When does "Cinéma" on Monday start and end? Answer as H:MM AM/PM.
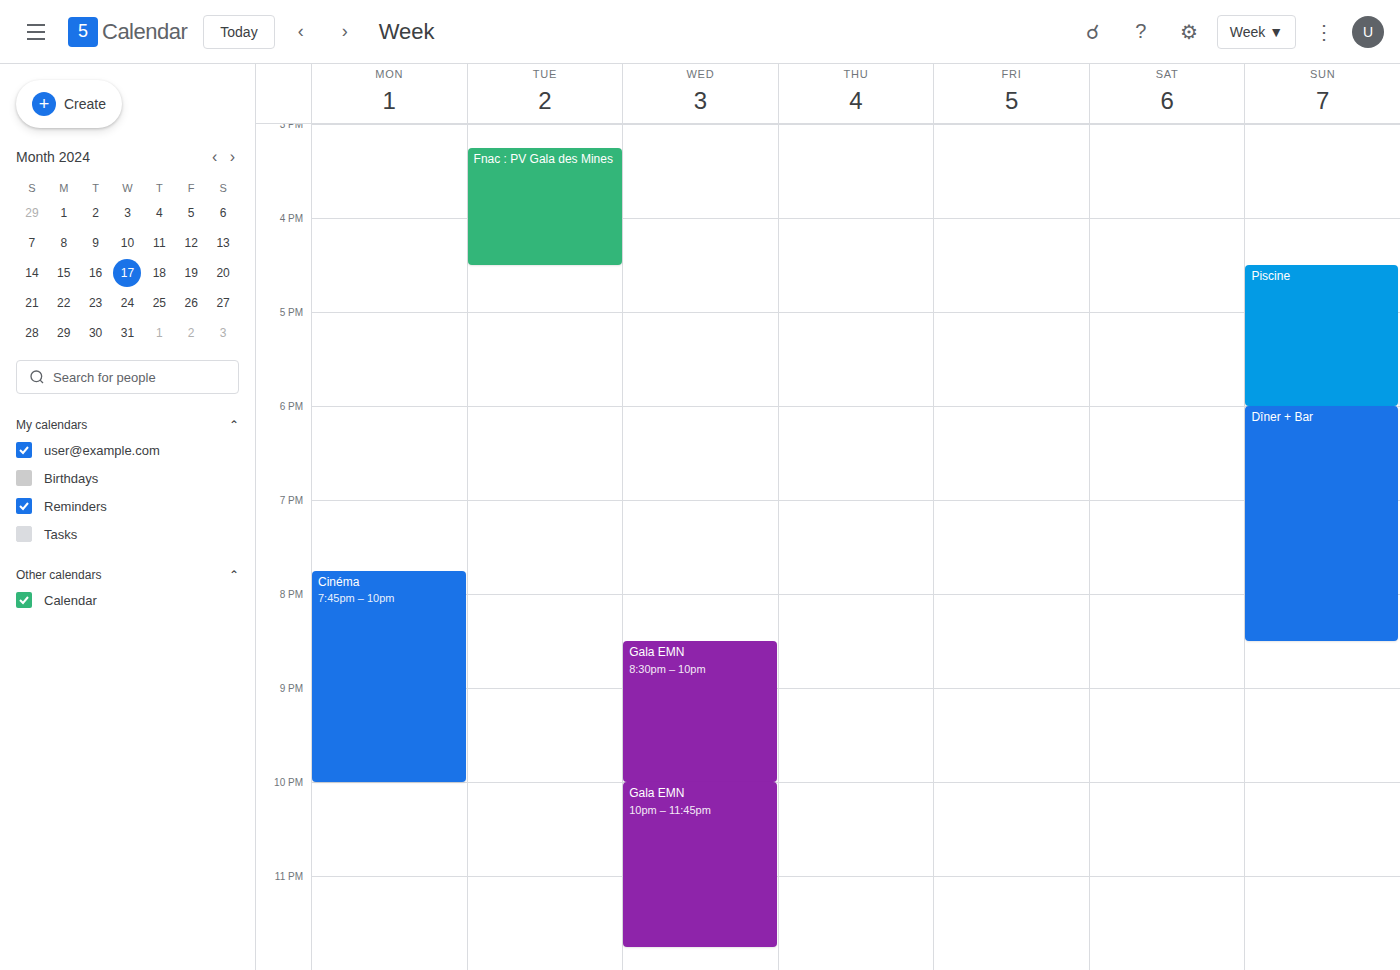
7:45 PM to 10:00 PM